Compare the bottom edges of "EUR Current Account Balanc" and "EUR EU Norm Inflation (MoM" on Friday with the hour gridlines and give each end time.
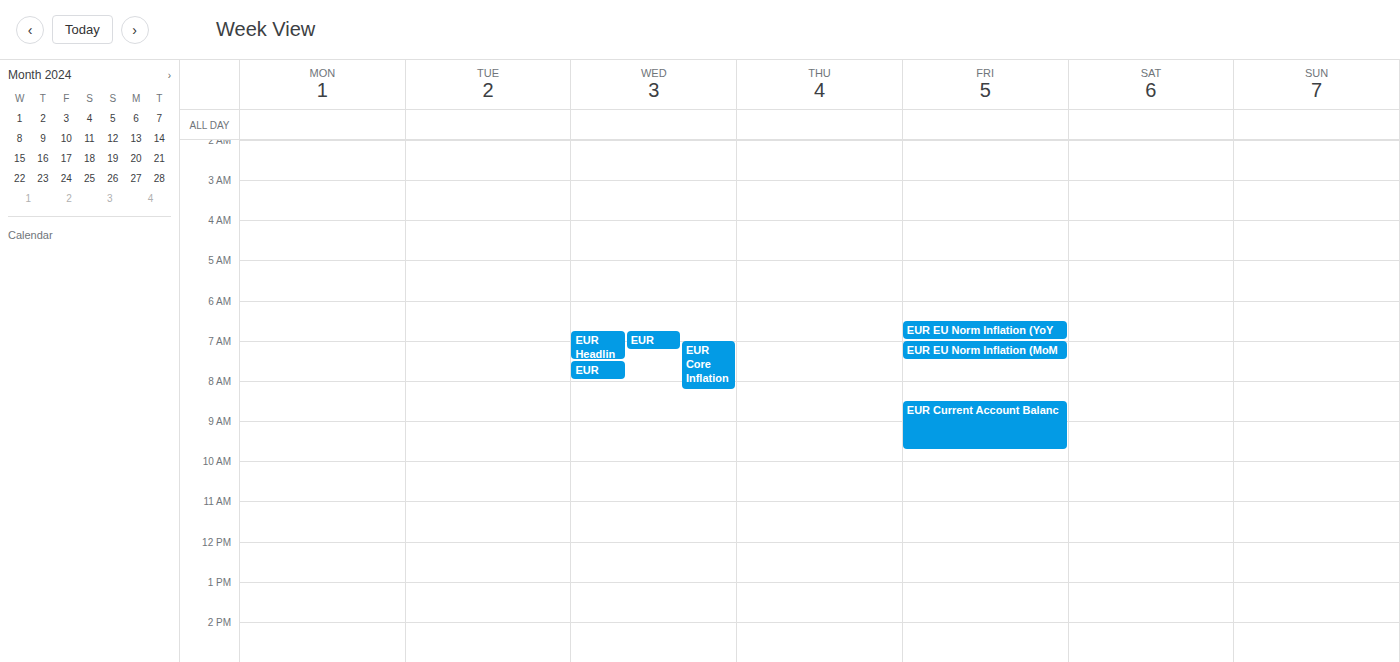
"EUR Current Account Balanc": 9:45 AM, neither: three quarters of the way from the 9 AM line to the 10 AM line. "EUR EU Norm Inflation (MoM": 7:30 AM, halfway between the 7 AM and 8 AM lines.